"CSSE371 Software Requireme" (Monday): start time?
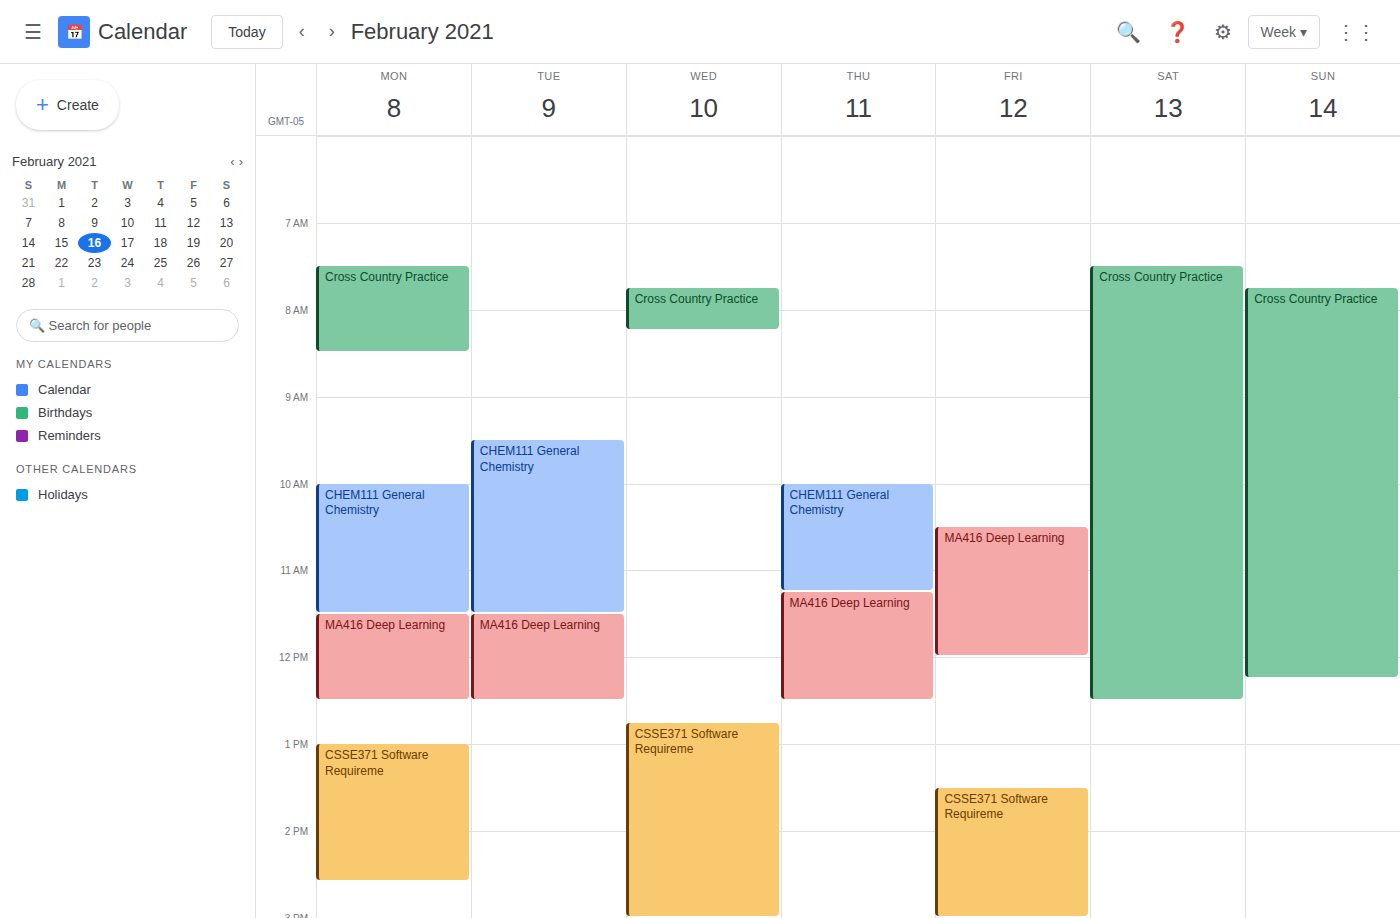
13:00